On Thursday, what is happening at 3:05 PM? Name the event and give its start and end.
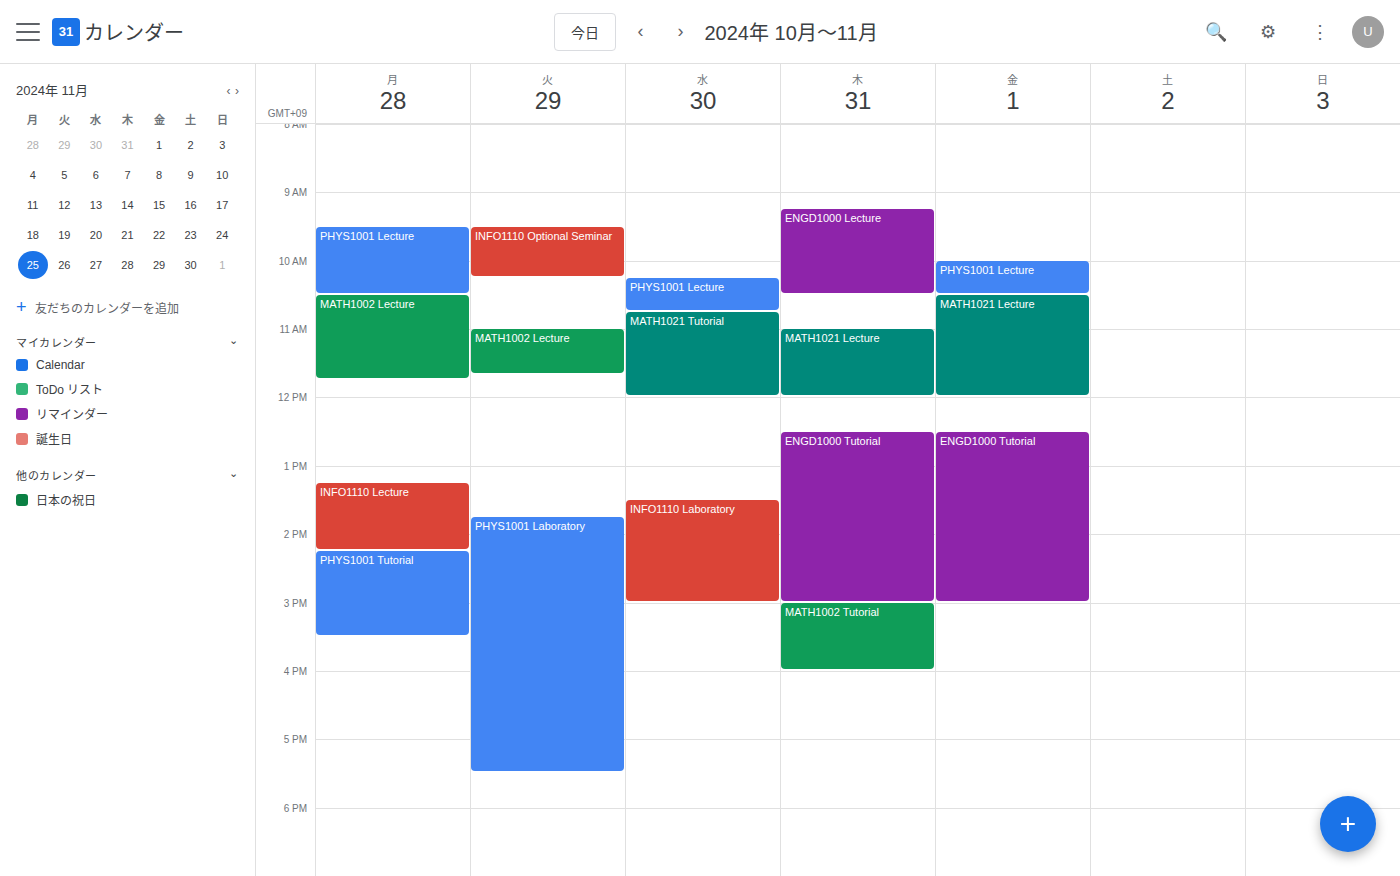
"MATH1002 Tutorial", 3:00 PM to 4:00 PM